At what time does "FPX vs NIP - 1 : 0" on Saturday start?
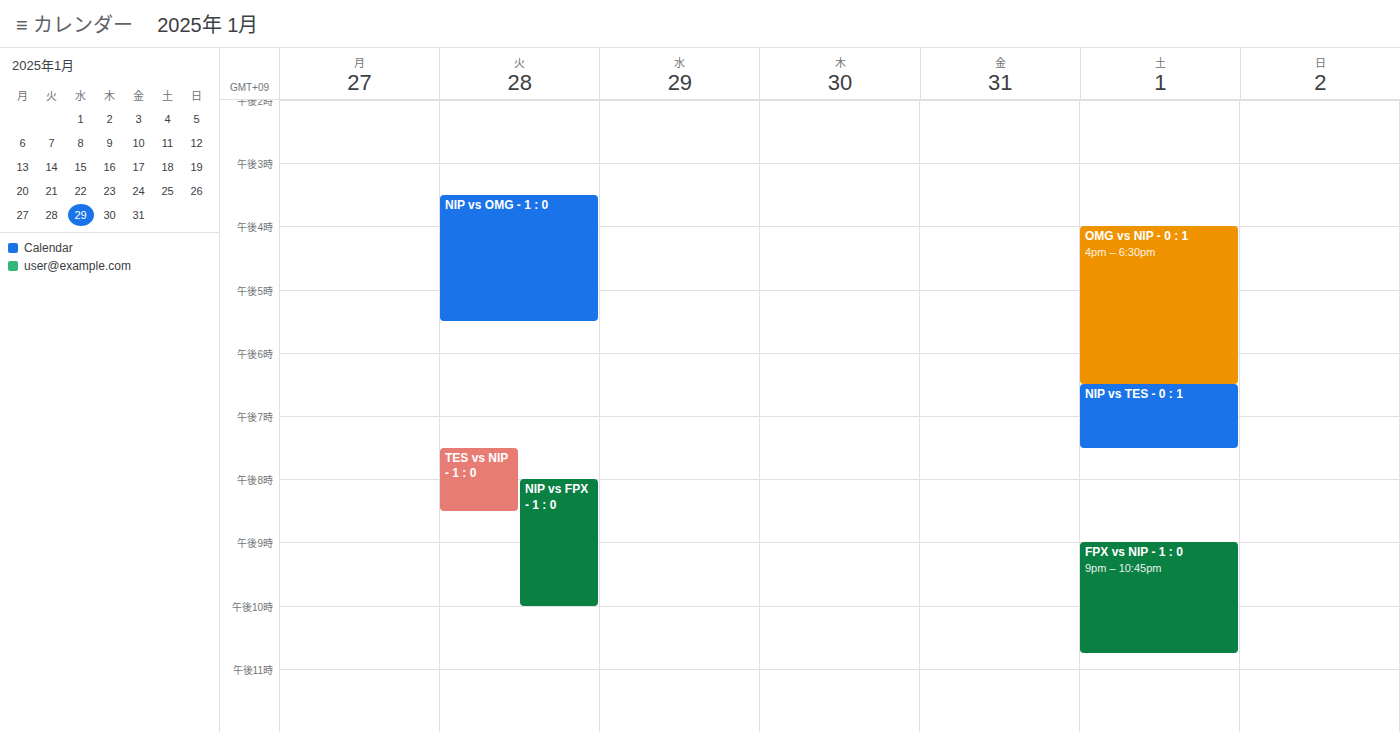
9:00 PM